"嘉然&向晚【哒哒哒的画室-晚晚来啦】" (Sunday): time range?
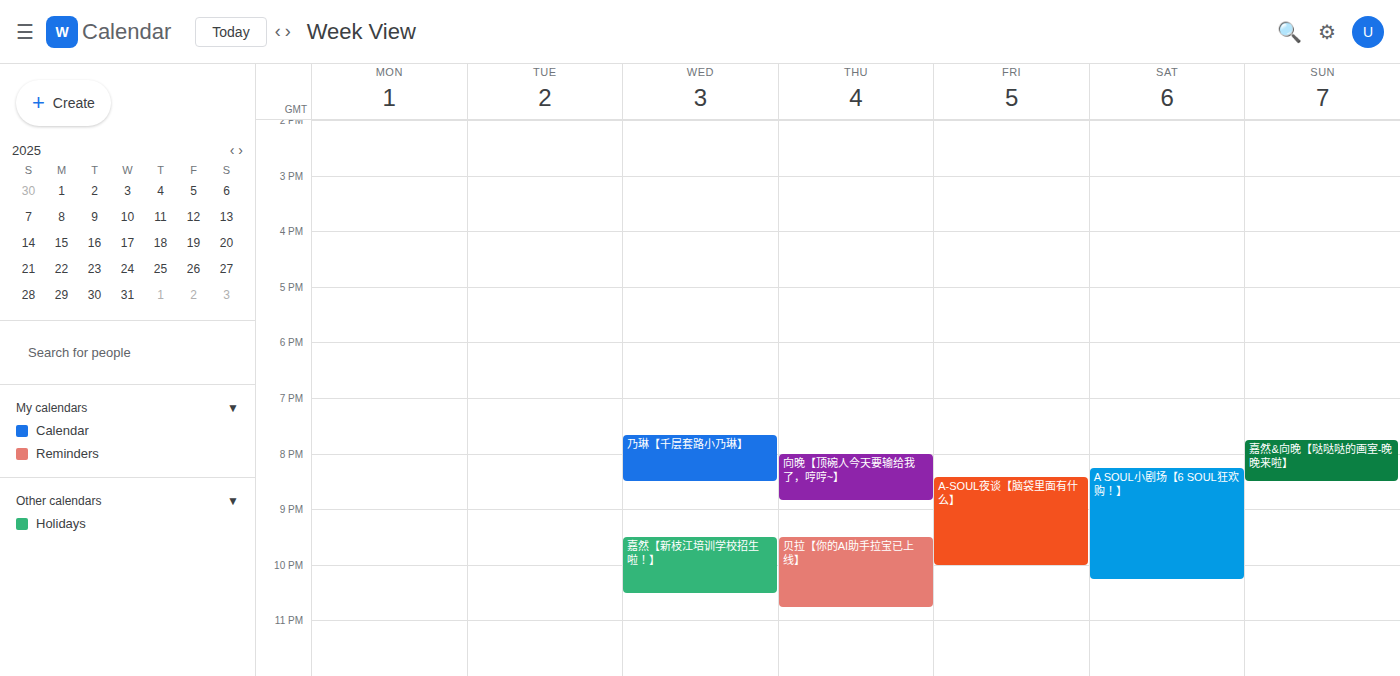
7:45 PM to 8:30 PM